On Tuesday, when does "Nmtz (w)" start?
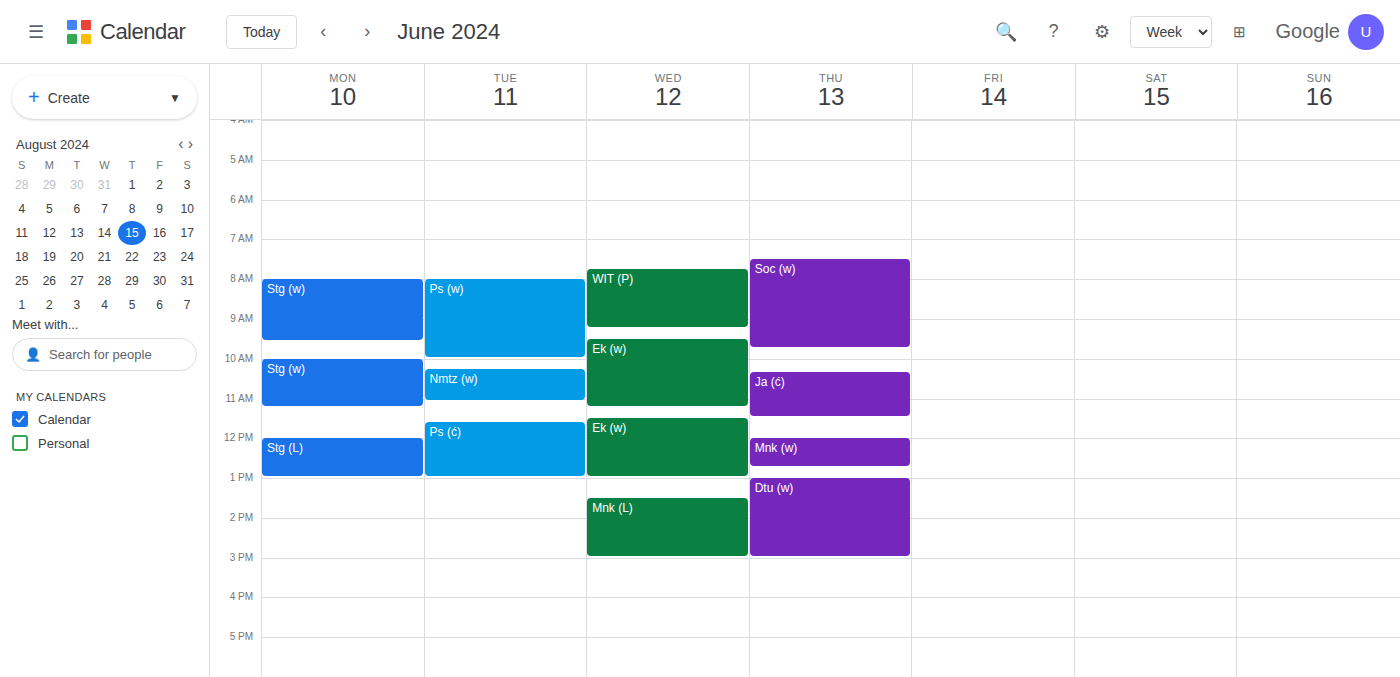
10:15 AM